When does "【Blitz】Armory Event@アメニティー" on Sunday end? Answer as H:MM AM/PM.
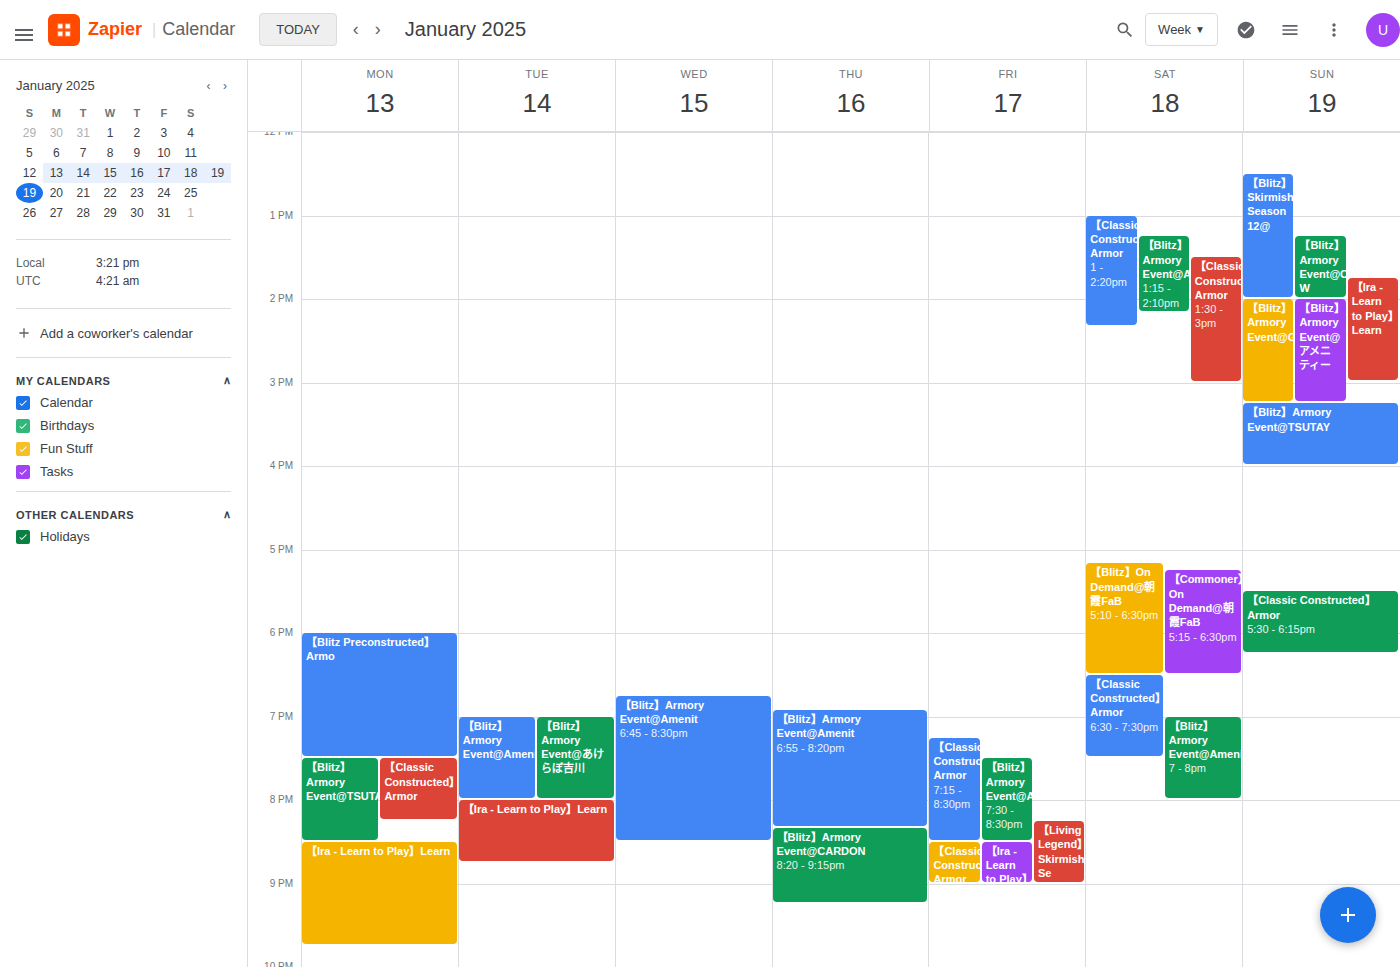
3:15 PM